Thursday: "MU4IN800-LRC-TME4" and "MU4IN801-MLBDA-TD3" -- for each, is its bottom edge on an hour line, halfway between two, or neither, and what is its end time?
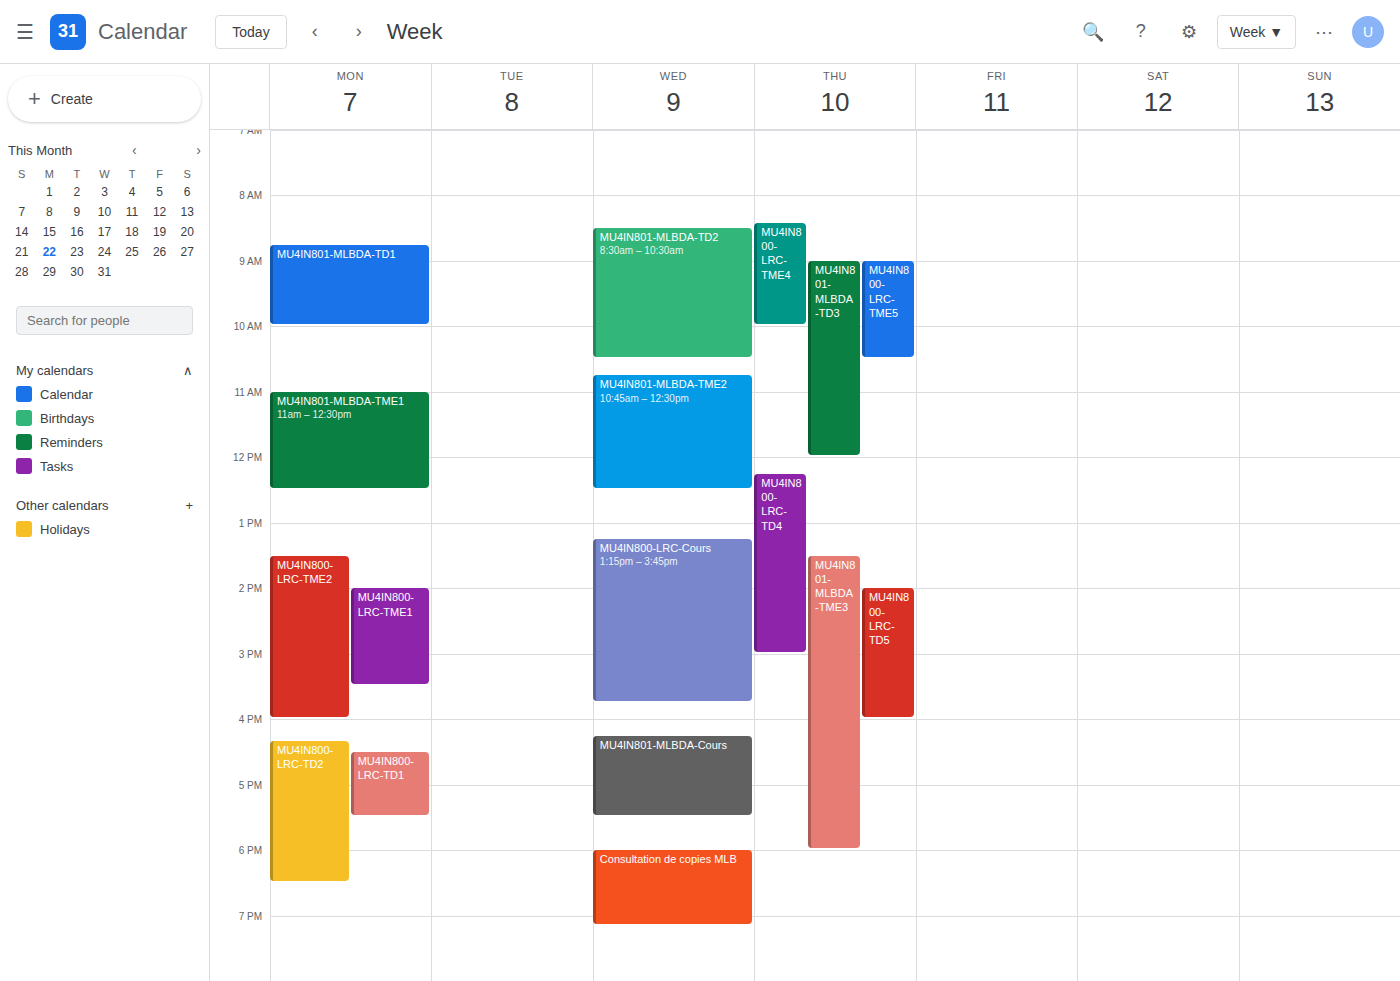
"MU4IN800-LRC-TME4": 10:00 AM, exactly on the 10 AM line. "MU4IN801-MLBDA-TD3": 12:00 PM, exactly on the 12 PM line.